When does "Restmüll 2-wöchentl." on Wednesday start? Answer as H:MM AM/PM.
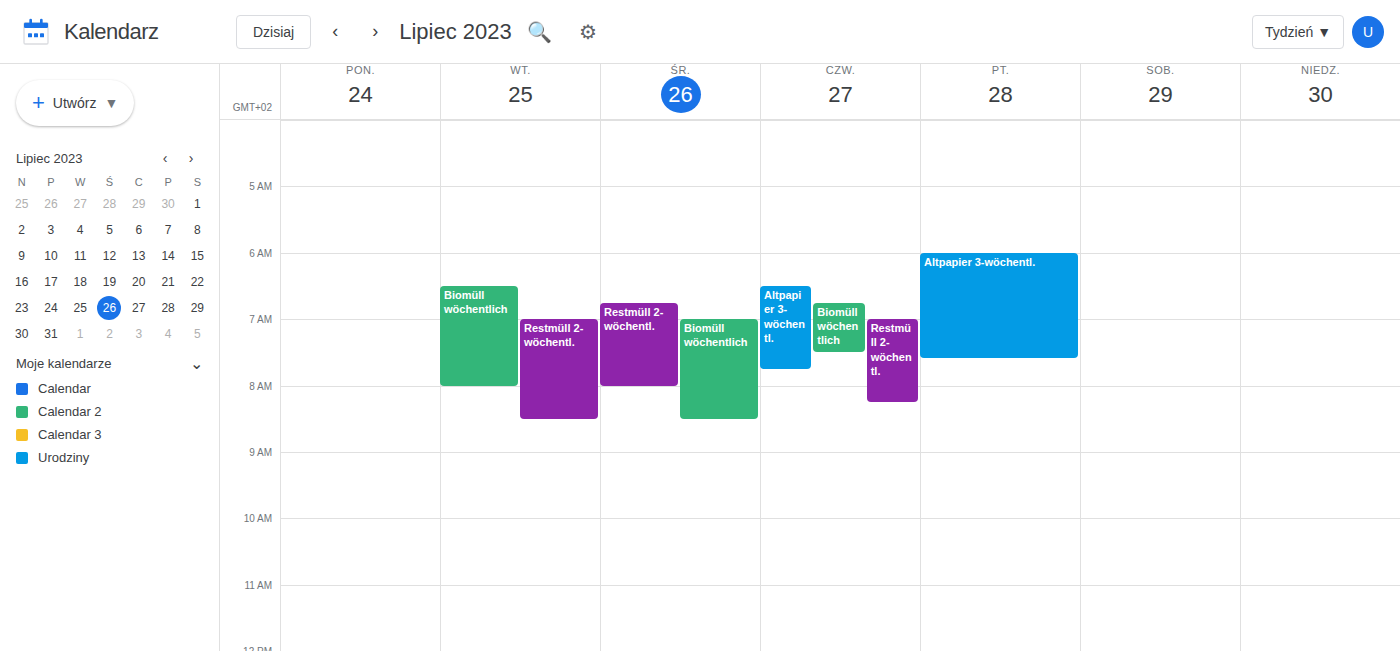
6:45 AM